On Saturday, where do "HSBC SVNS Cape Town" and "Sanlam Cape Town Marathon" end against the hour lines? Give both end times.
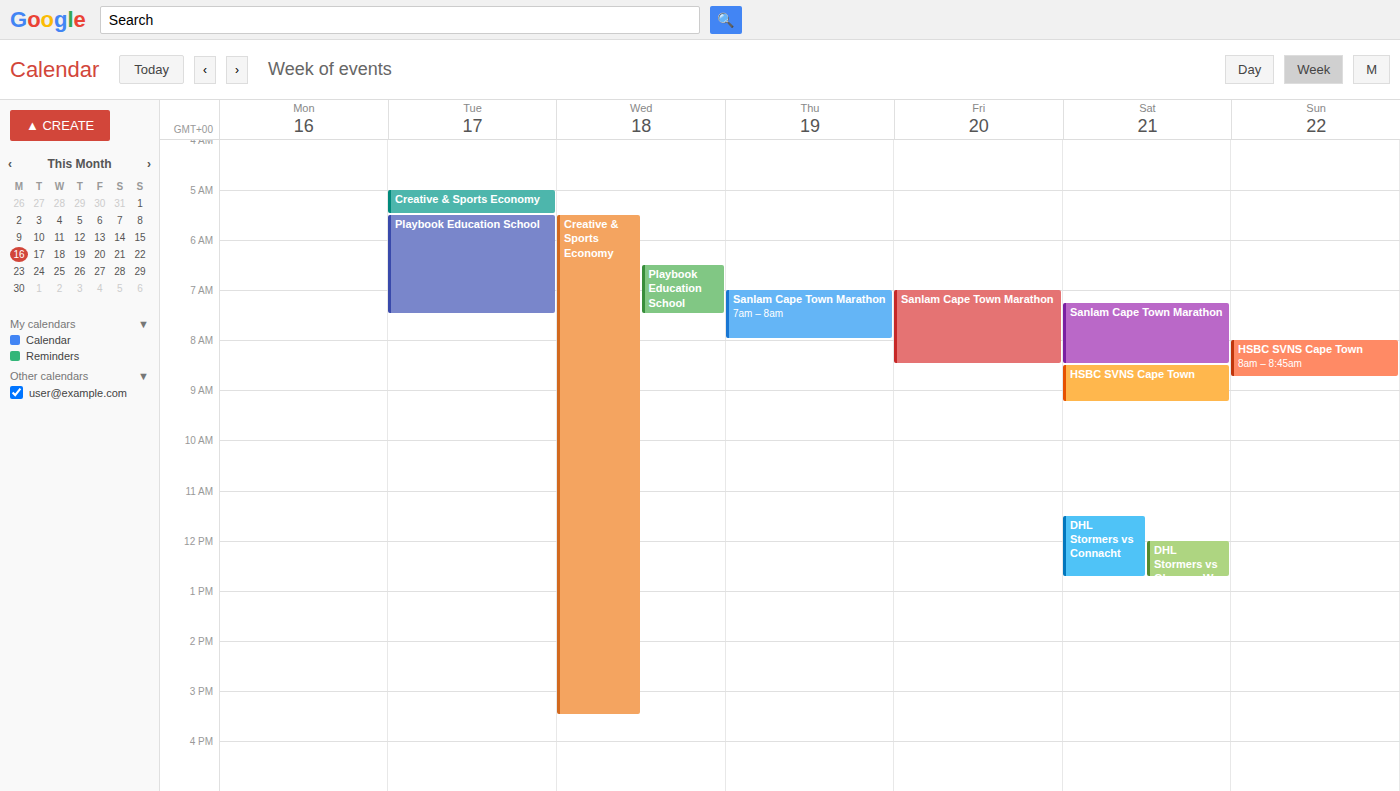
"HSBC SVNS Cape Town": 9:15 AM, neither: a quarter of the way from the 9 AM line to the 10 AM line. "Sanlam Cape Town Marathon": 8:30 AM, halfway between the 8 AM and 9 AM lines.